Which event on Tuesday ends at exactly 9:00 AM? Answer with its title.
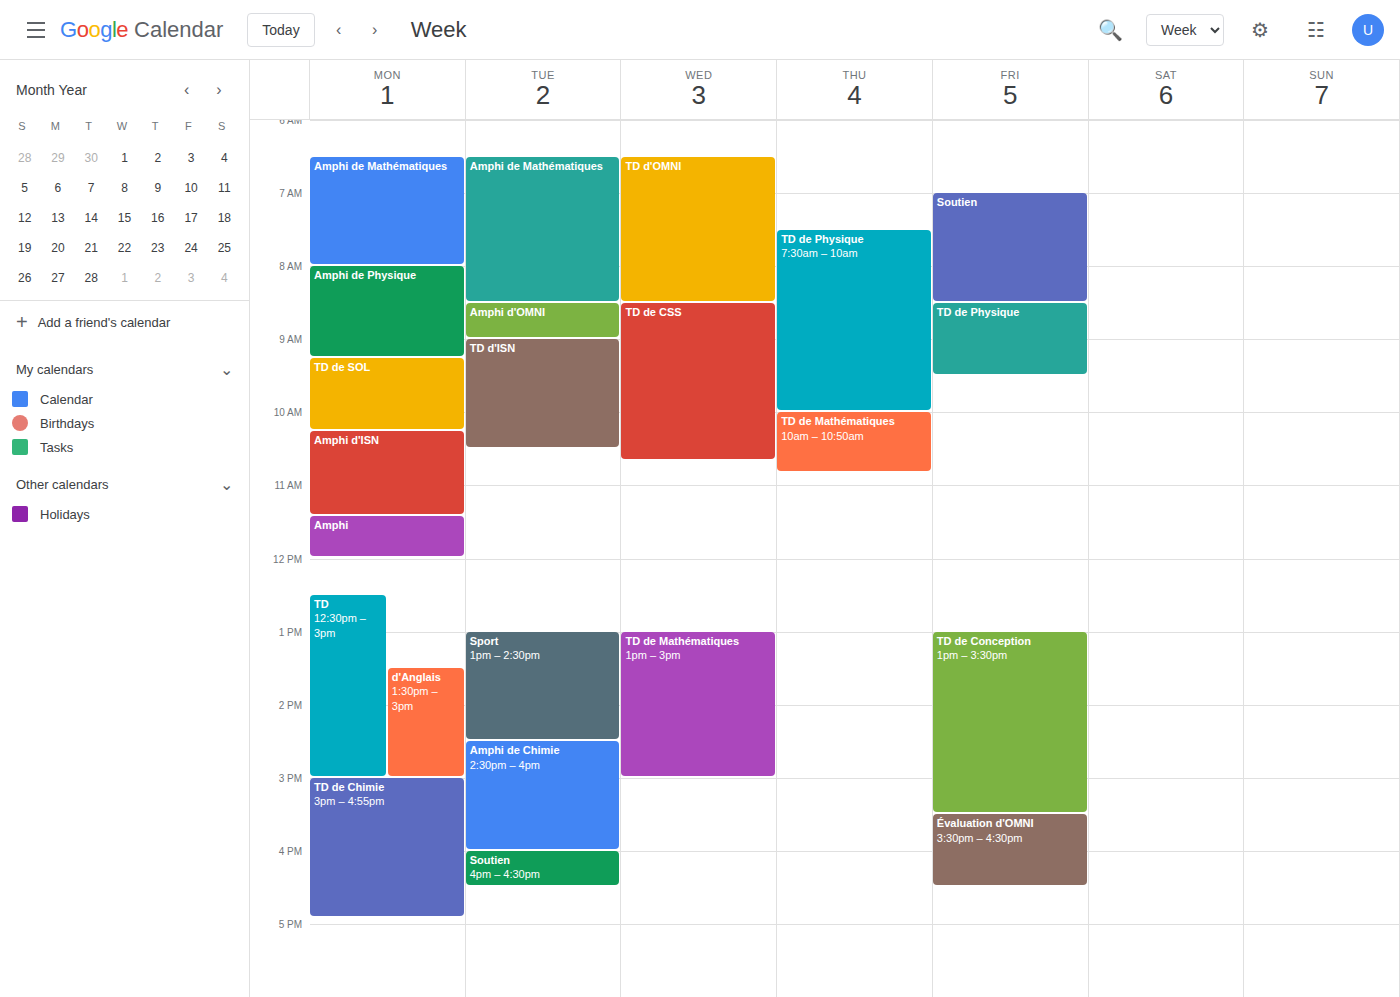
"Amphi d'OMNI"